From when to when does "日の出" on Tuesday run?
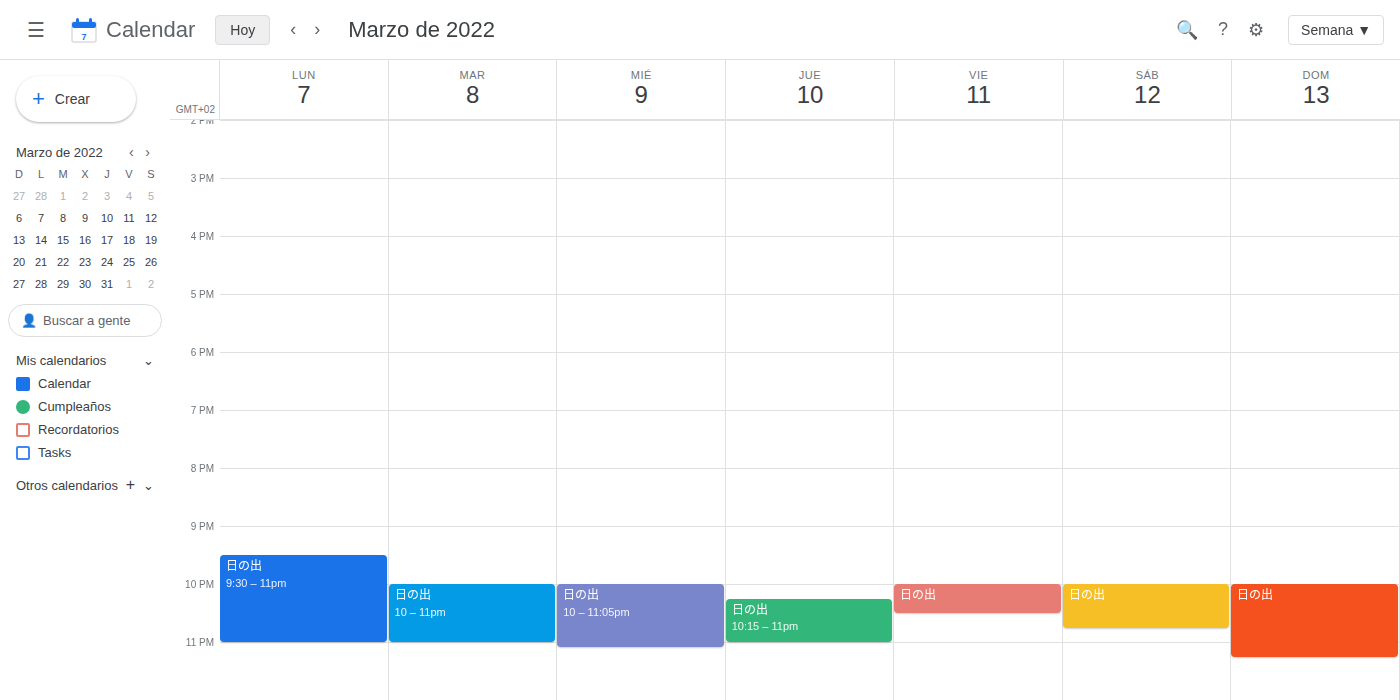
10:00 PM to 11:00 PM